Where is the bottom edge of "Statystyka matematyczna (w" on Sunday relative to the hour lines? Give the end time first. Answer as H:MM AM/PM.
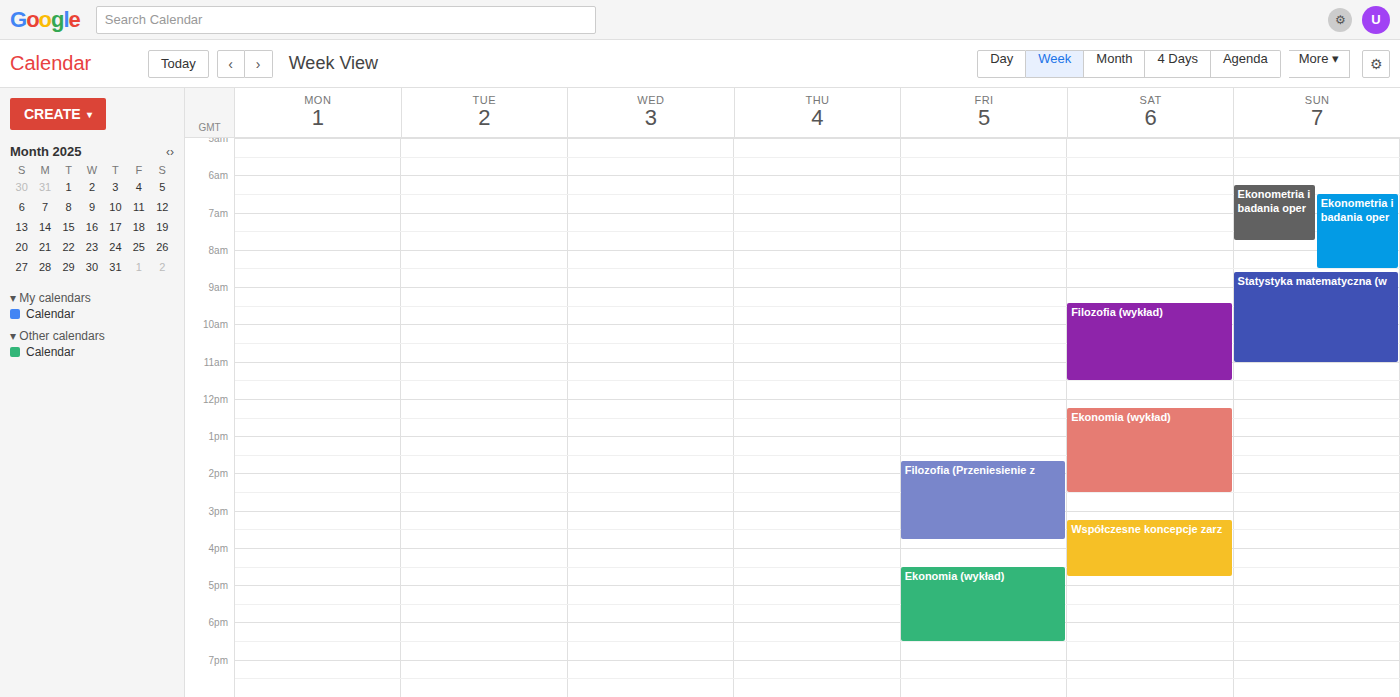
11:00 AM -- exactly on the 11 AM line.